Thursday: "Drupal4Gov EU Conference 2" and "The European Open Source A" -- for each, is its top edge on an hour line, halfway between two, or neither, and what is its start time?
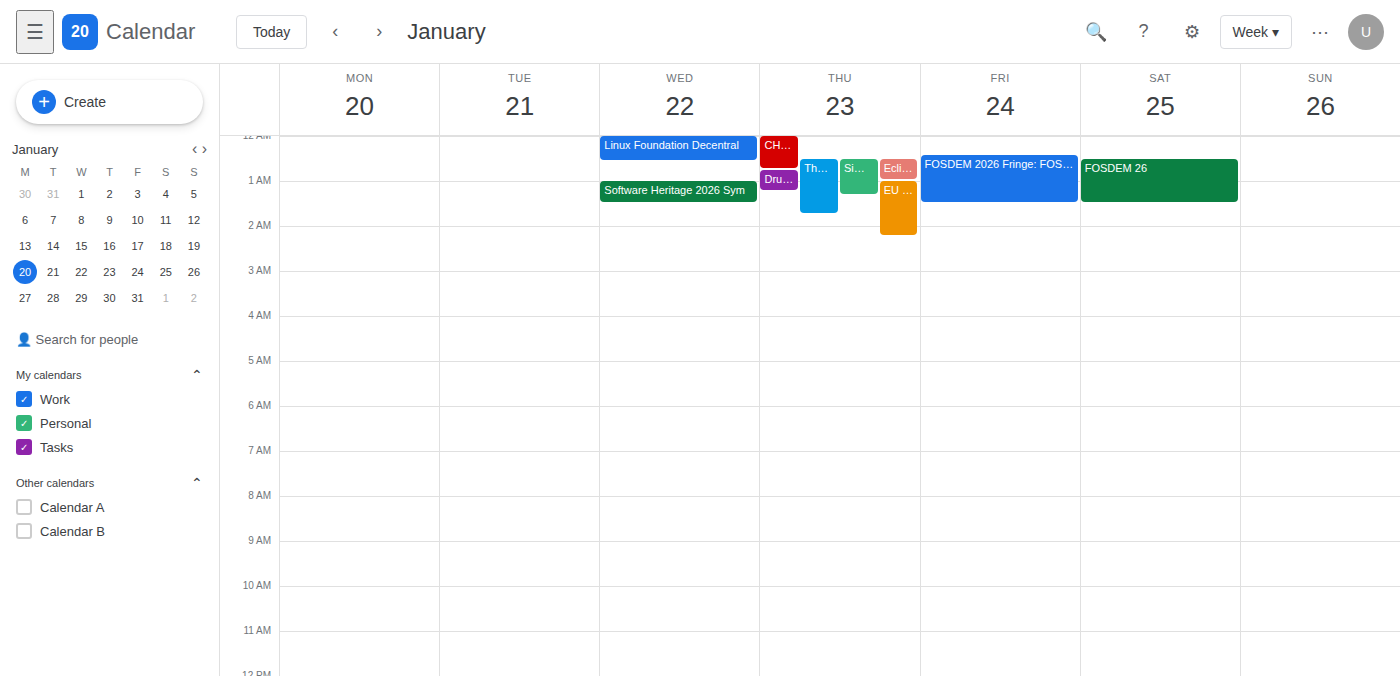
"Drupal4Gov EU Conference 2": 12:45 AM, neither: three quarters of the way from the 12 AM line to the 1 AM line. "The European Open Source A": 12:30 AM, halfway between the 12 AM and 1 AM lines.